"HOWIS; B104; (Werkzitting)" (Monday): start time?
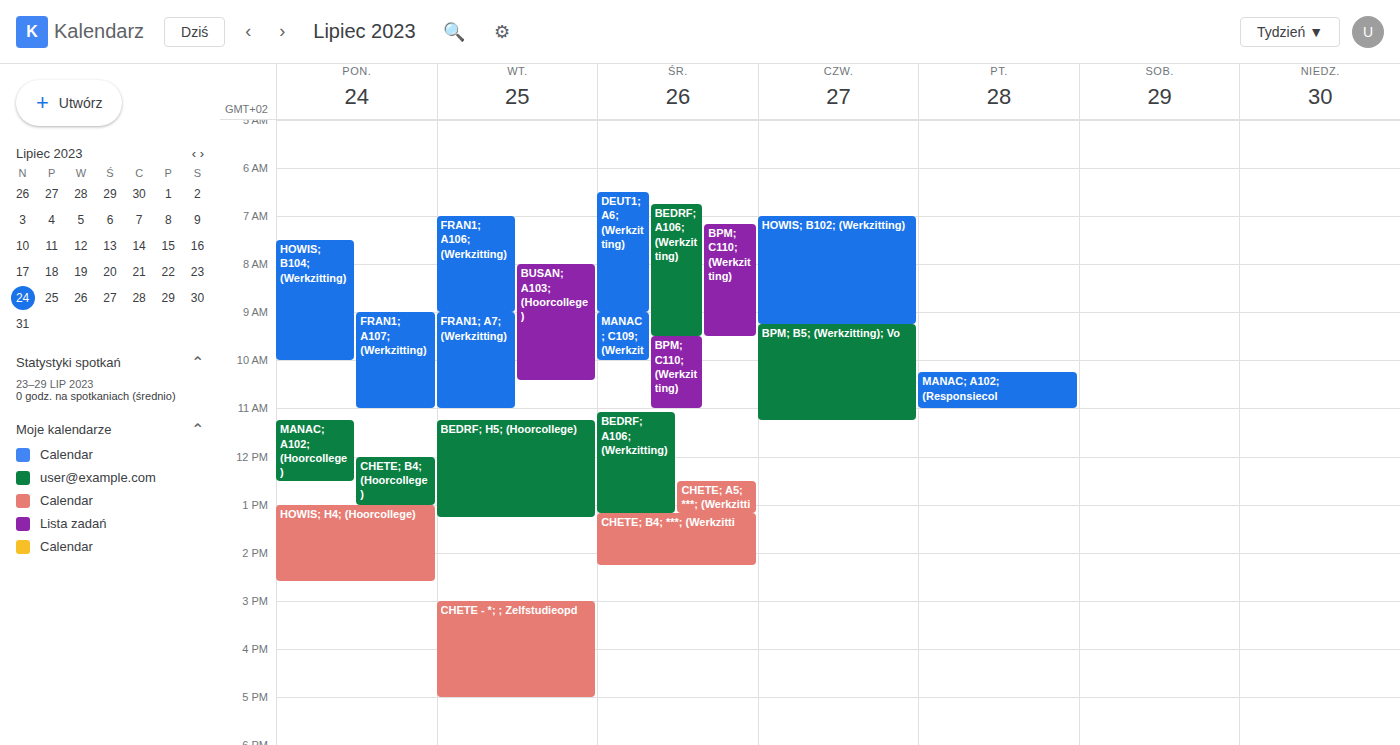
7:30 AM